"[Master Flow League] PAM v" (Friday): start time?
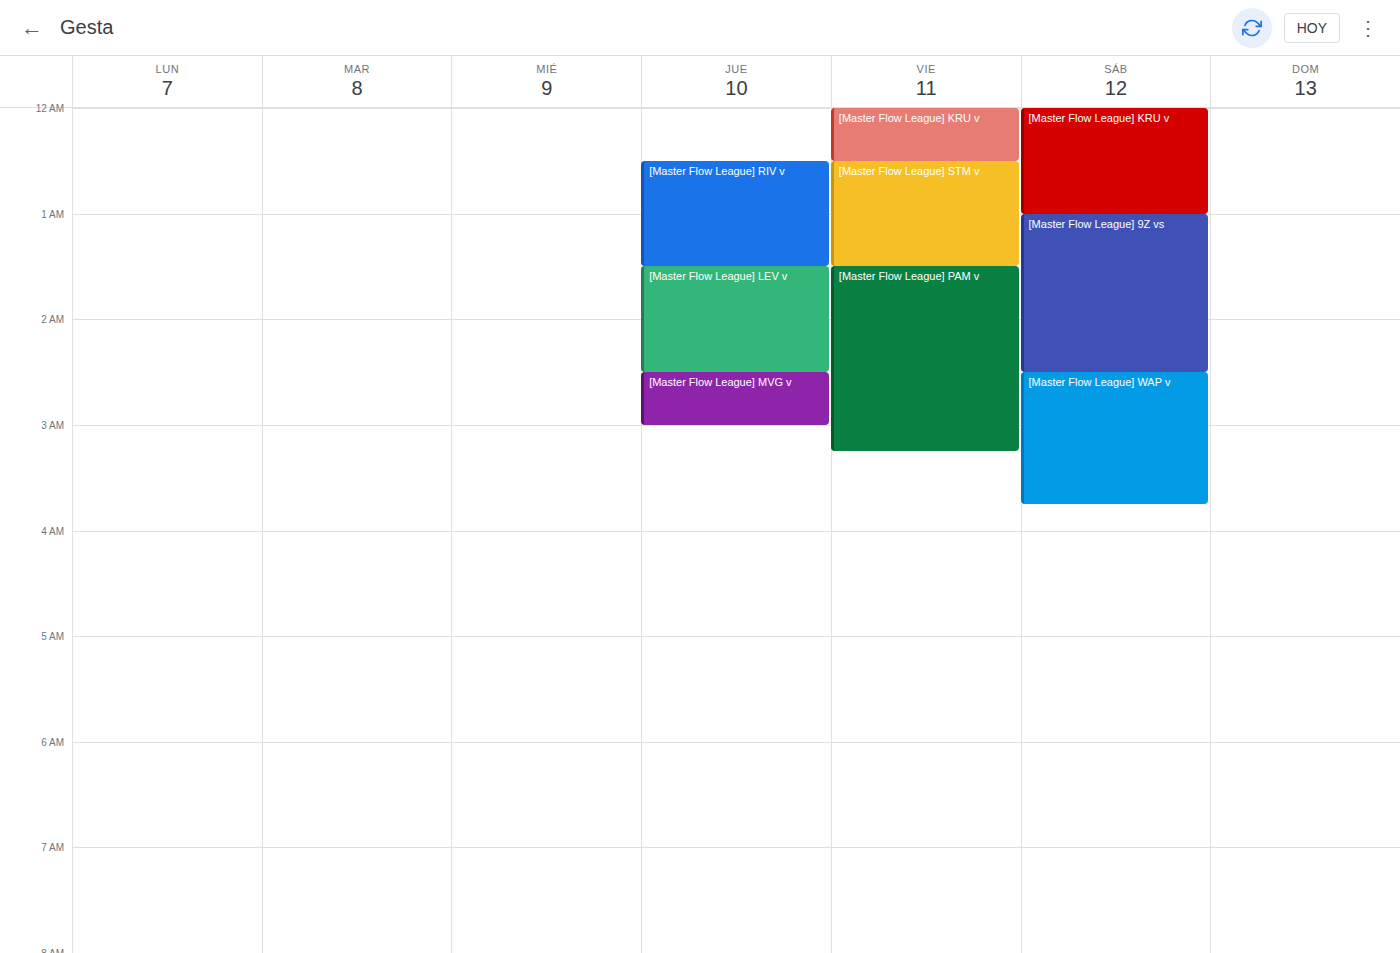
1:30 AM